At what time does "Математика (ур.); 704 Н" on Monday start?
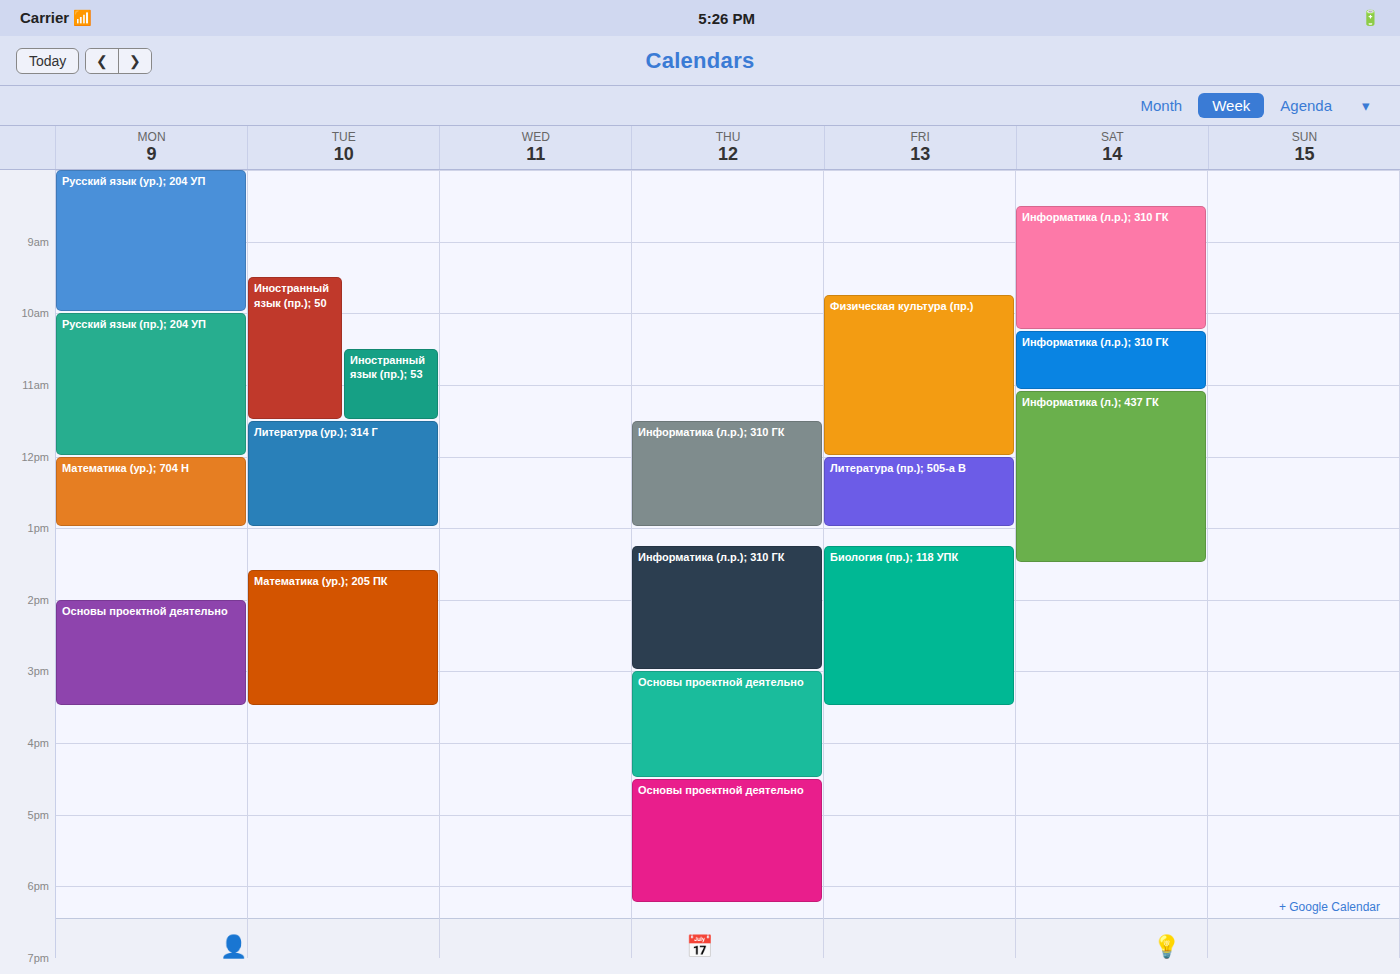
12:00 PM